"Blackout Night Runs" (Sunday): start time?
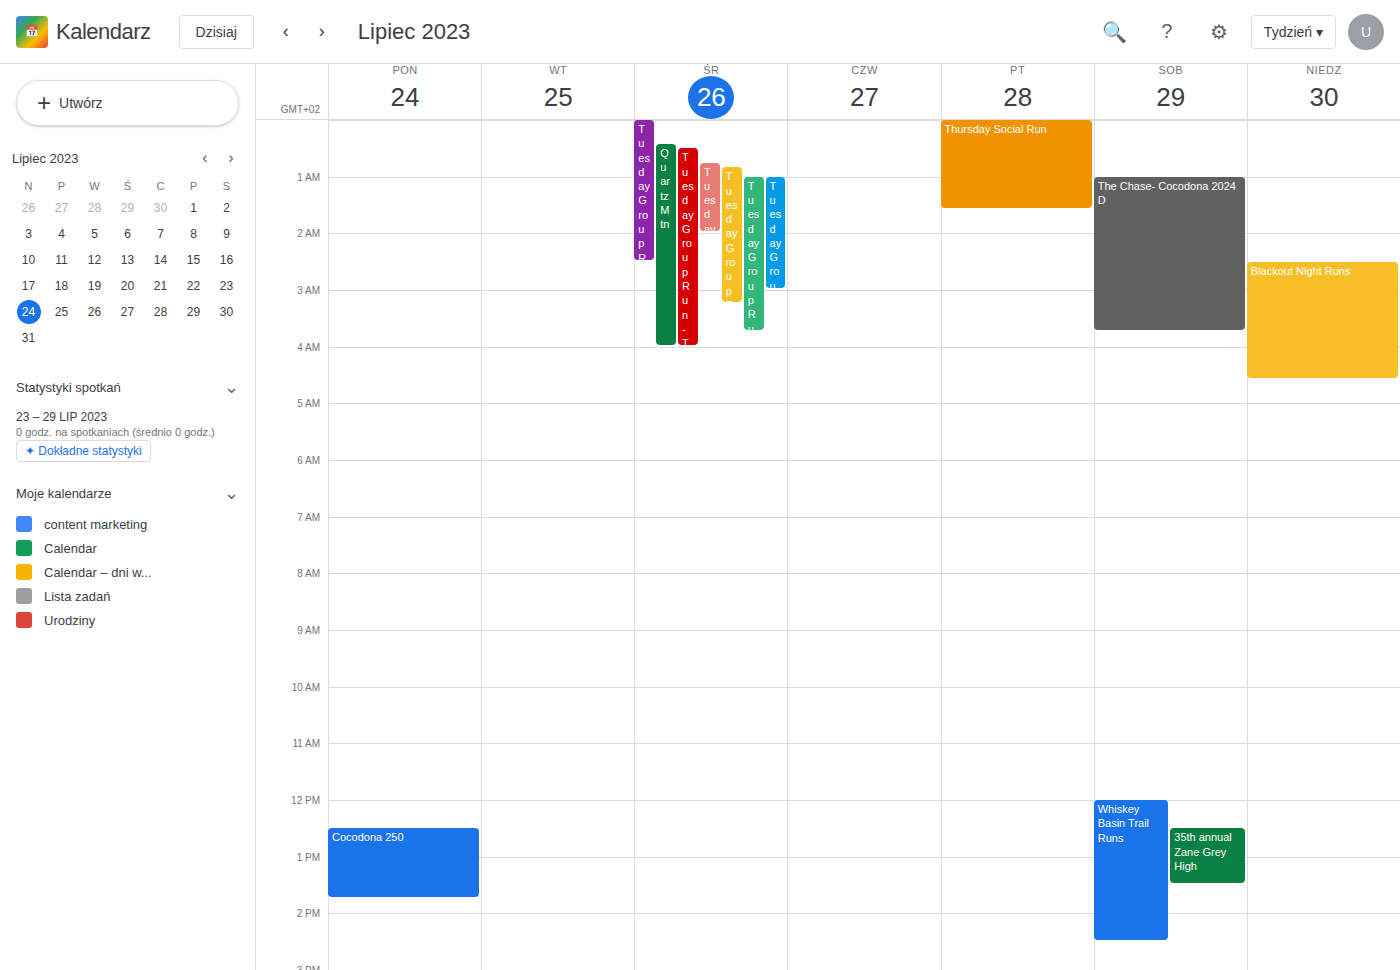
02:30